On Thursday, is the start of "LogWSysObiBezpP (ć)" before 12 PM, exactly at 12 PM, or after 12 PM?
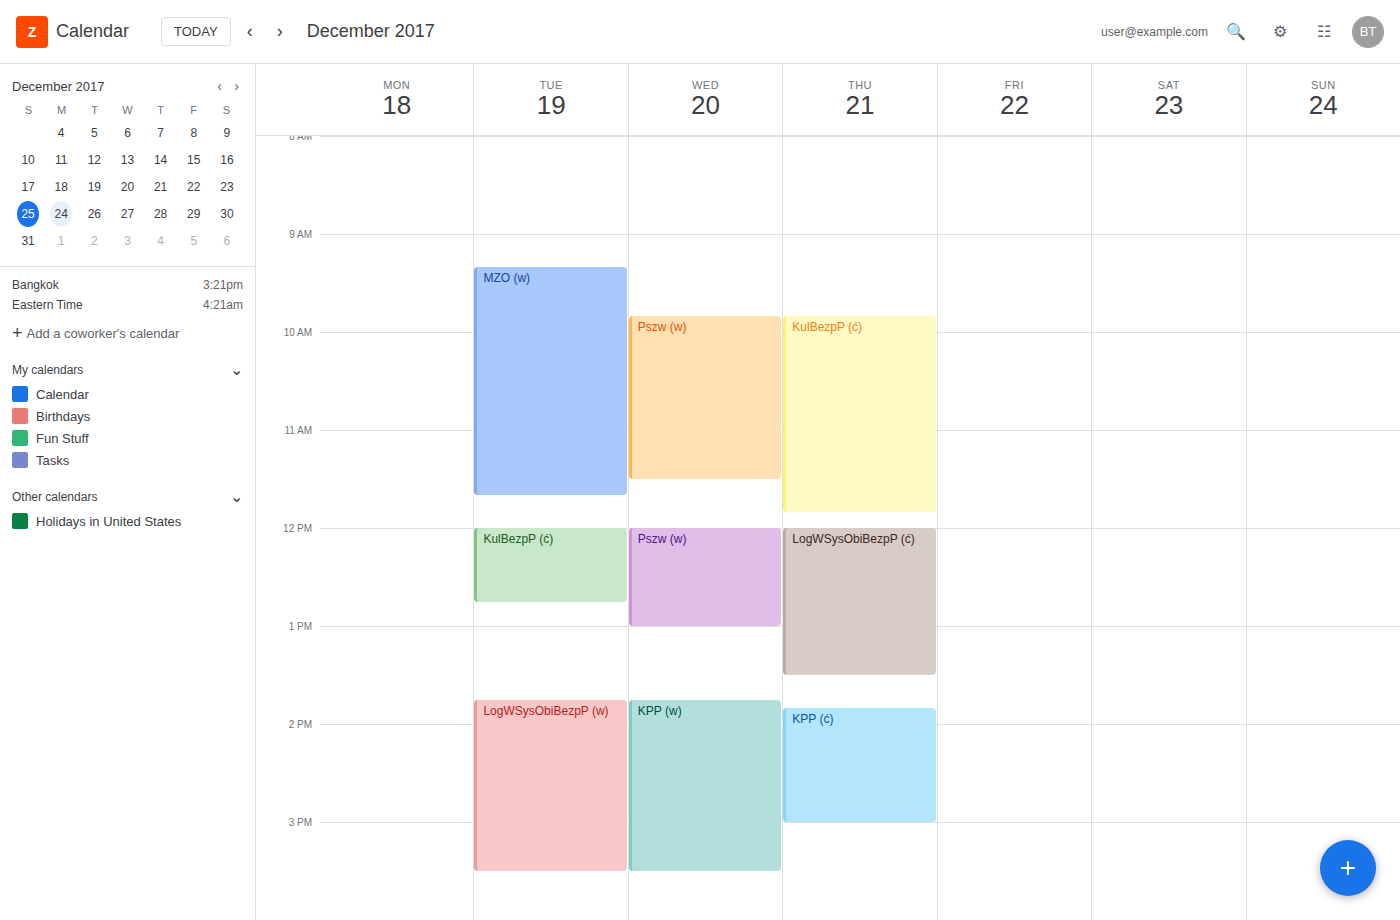
12:00 PM -- exactly at 12 PM, on the 12 PM line.